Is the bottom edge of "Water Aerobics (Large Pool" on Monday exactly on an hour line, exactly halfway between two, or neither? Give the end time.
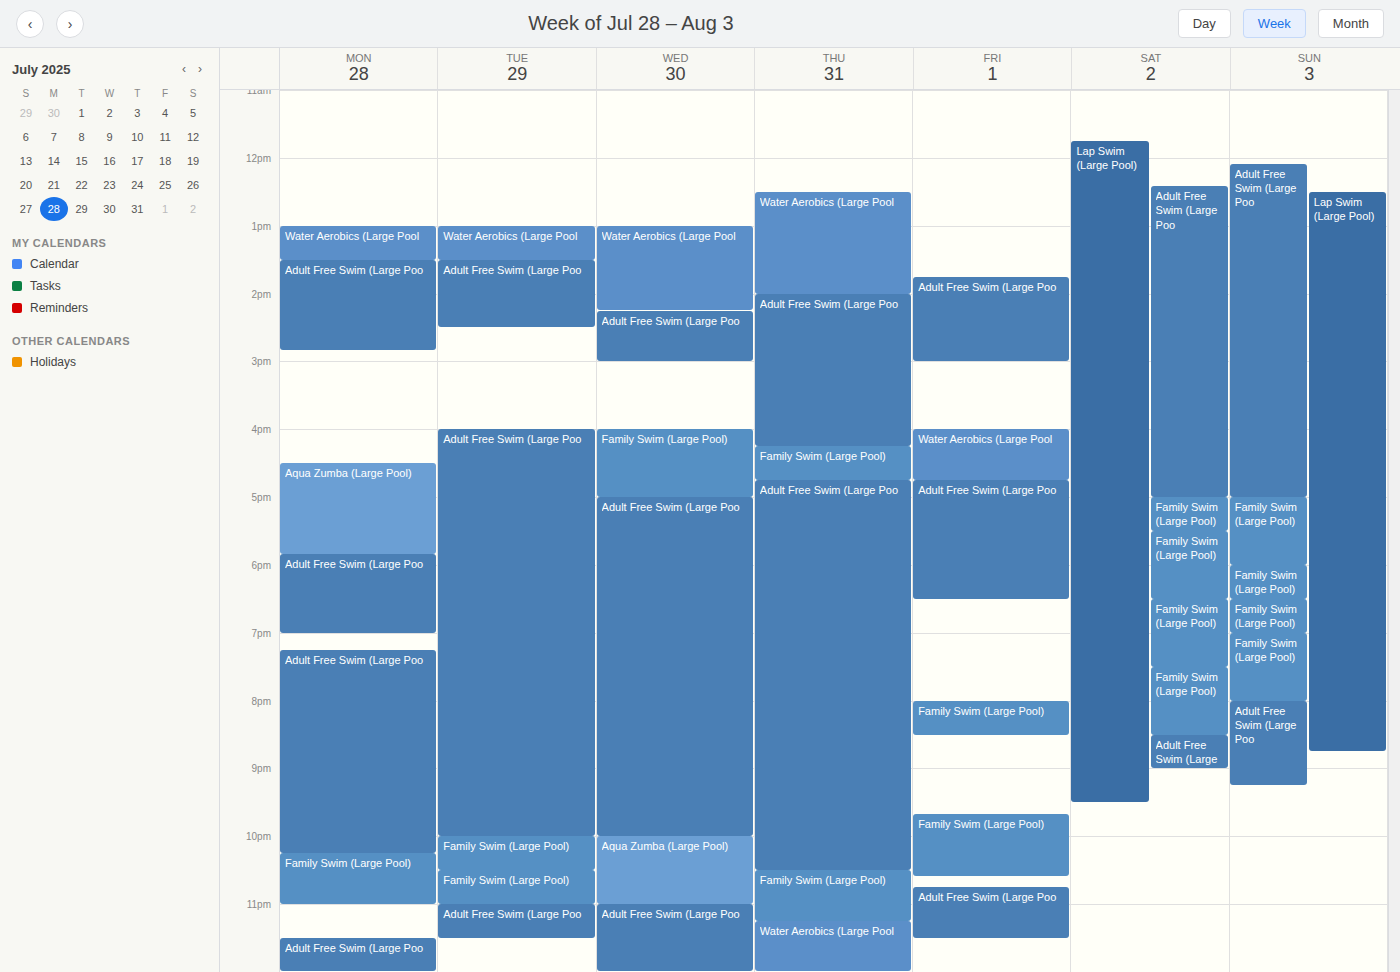
1:30 PM -- halfway between the 1 PM and 2 PM lines.